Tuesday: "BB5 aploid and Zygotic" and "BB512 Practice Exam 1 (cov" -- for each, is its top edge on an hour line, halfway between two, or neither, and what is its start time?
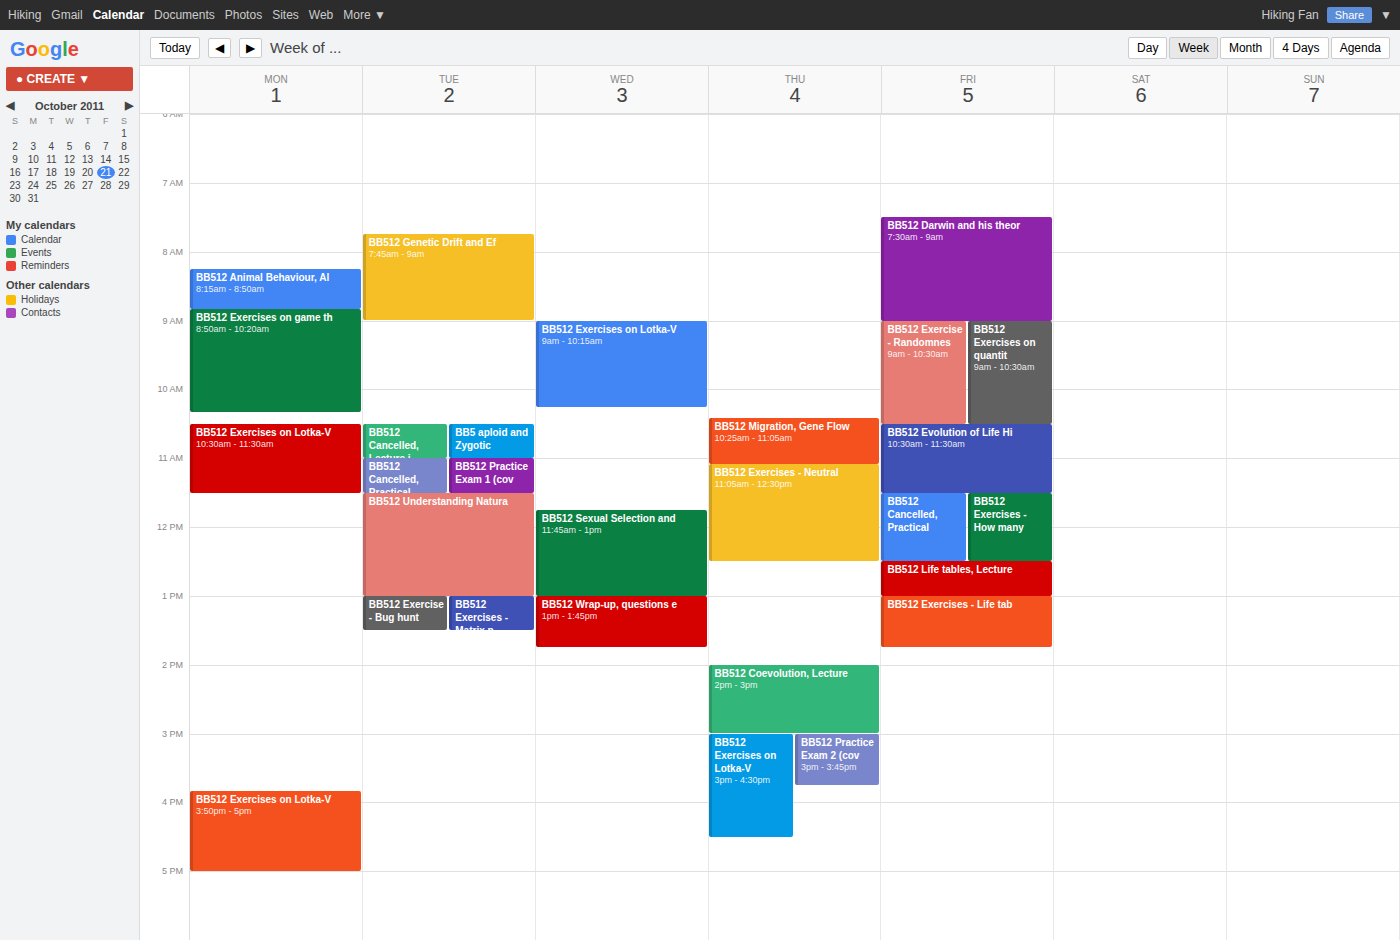
"BB5 aploid and Zygotic": 10:30, halfway between the 10:00 and 11:00 lines. "BB512 Practice Exam 1 (cov": 11:00, exactly on the 11:00 line.